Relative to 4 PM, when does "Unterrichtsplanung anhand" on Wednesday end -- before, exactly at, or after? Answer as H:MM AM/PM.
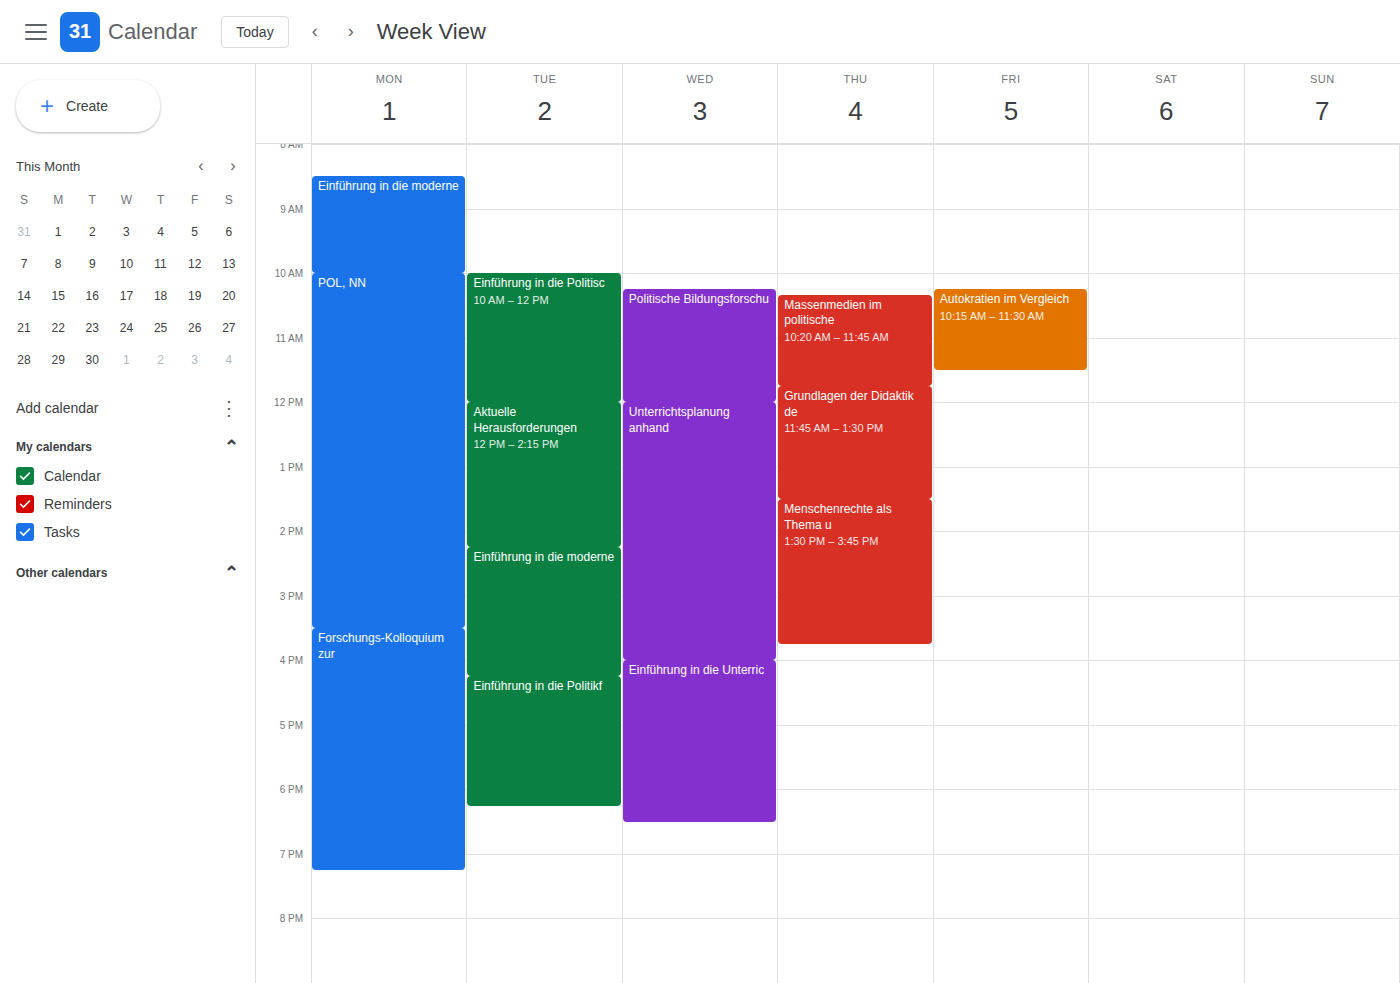
4:00 PM -- exactly at 4 PM, on the 4 PM line.